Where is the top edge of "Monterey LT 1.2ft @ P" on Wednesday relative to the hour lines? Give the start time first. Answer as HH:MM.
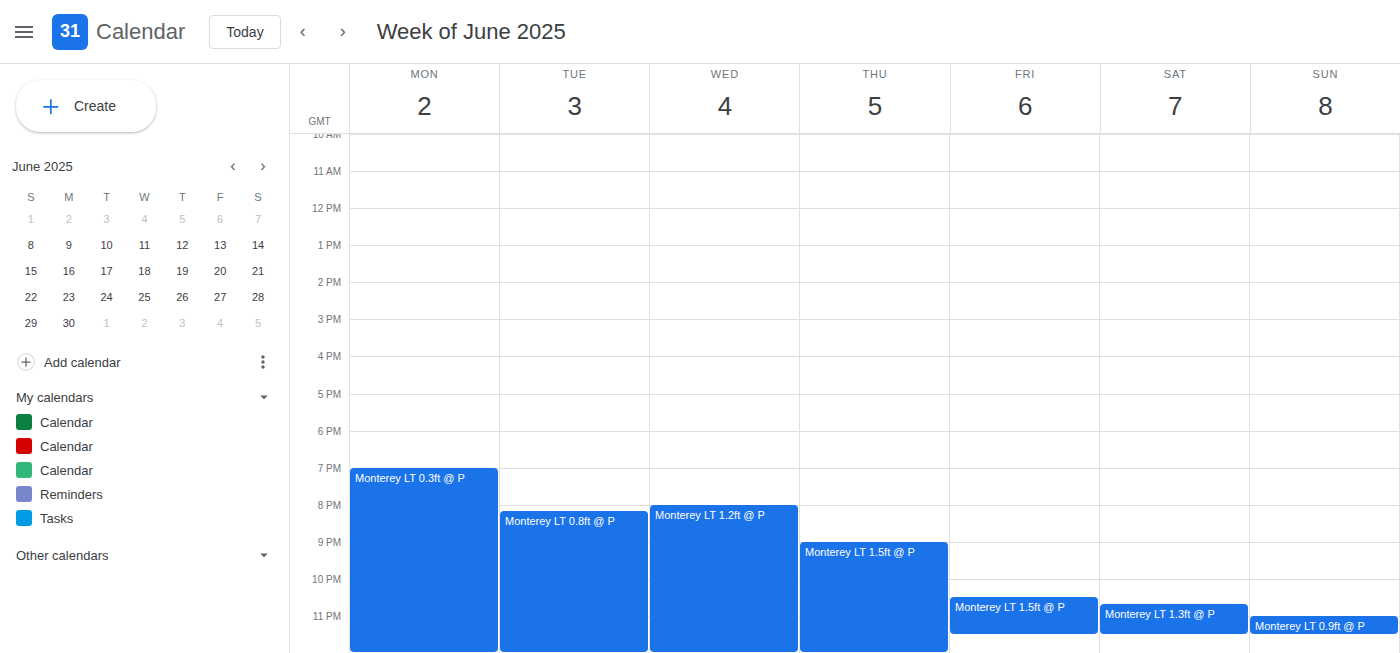
20:00 -- exactly on the 20:00 line.